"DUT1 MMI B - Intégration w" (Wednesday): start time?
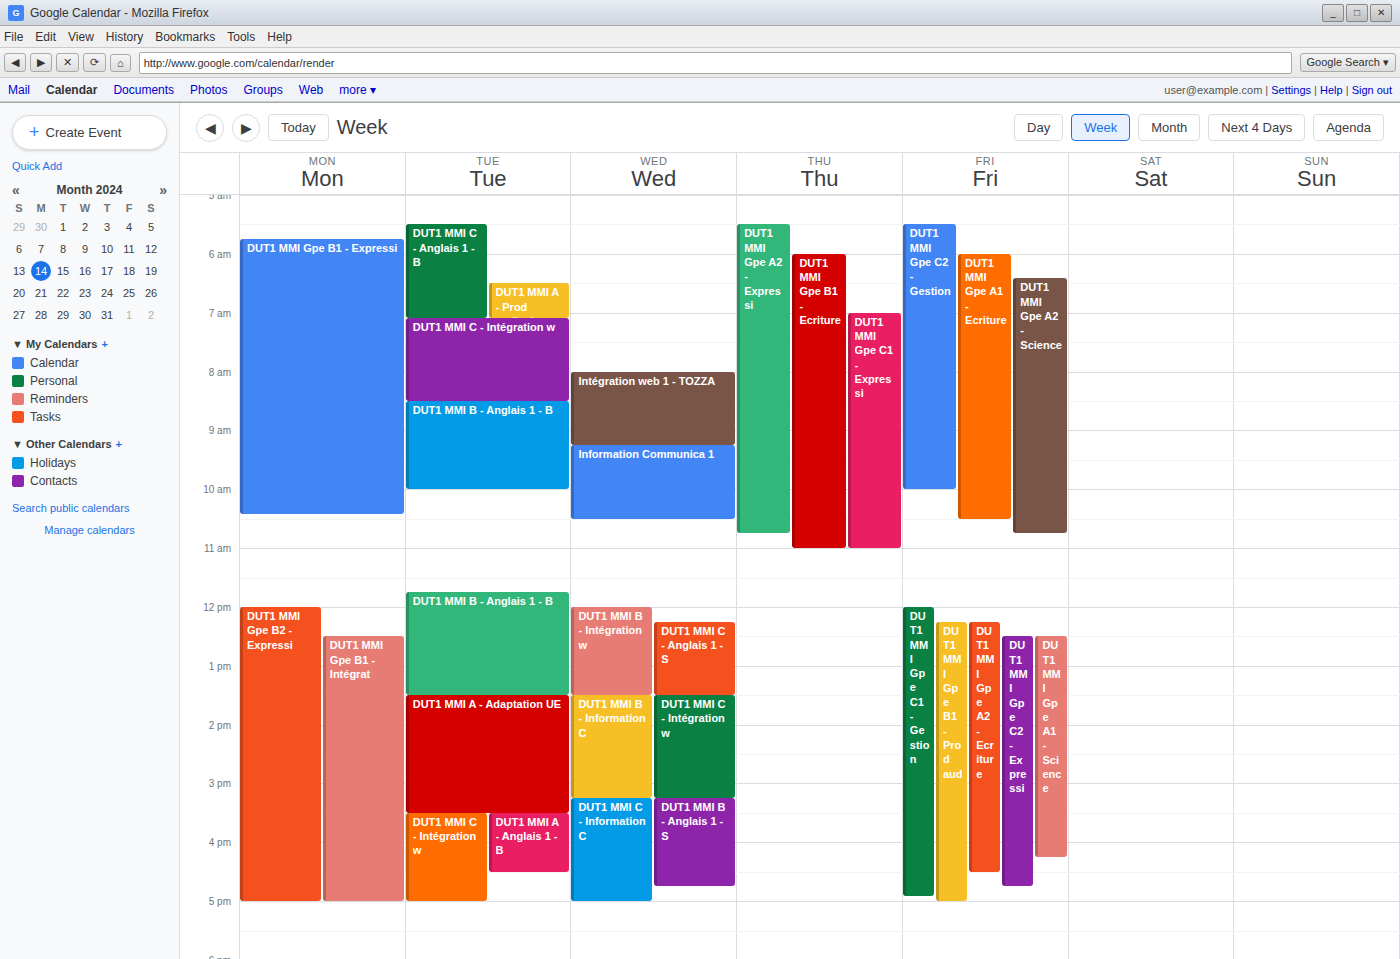
12:00 PM